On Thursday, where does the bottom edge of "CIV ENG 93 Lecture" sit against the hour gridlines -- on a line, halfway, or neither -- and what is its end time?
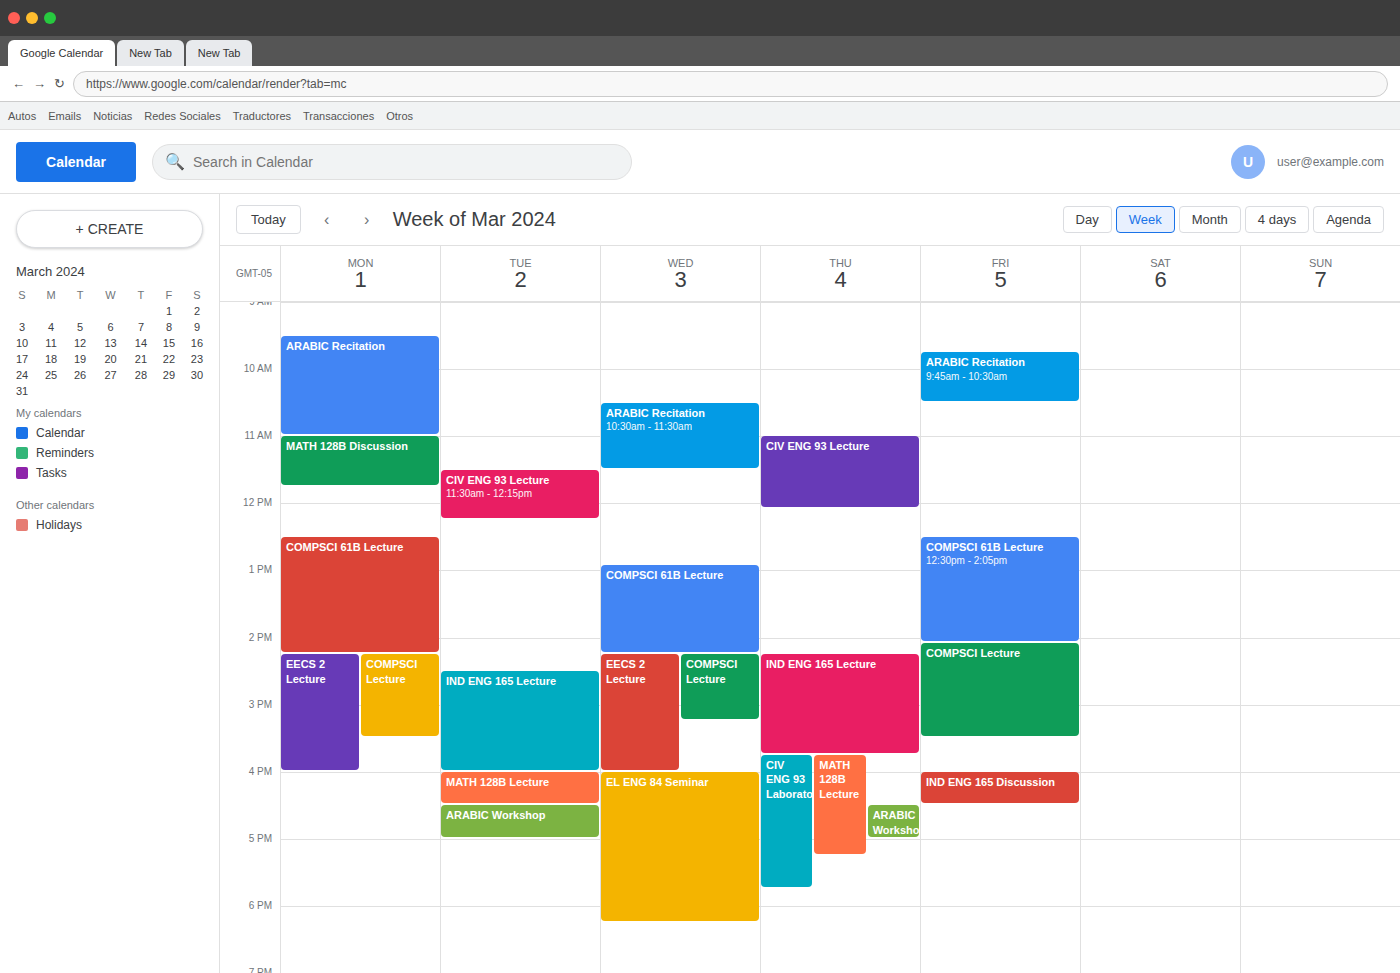
12:05 PM -- neither: 5 minutes below the 12 PM line and 55 minutes above the 1 PM line.